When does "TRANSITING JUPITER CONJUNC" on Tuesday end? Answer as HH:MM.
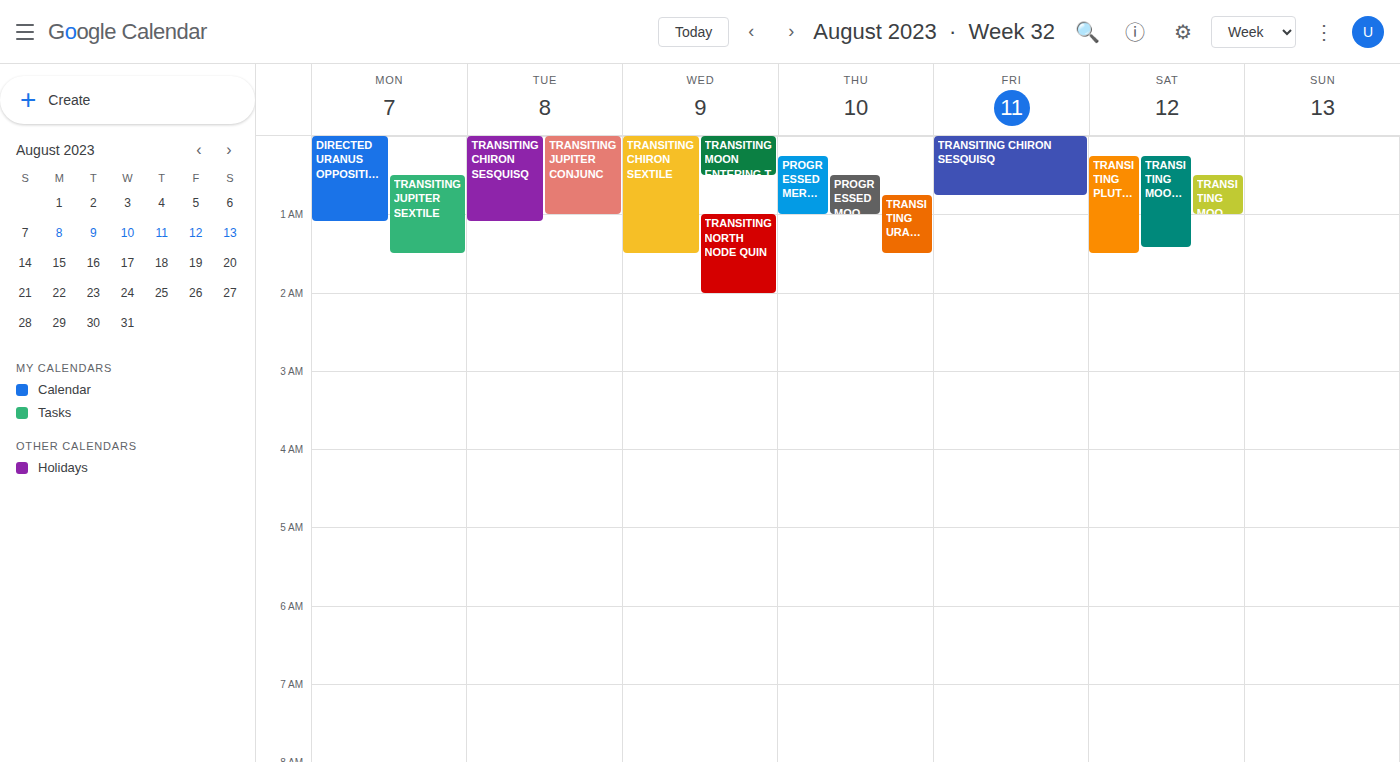
01:00